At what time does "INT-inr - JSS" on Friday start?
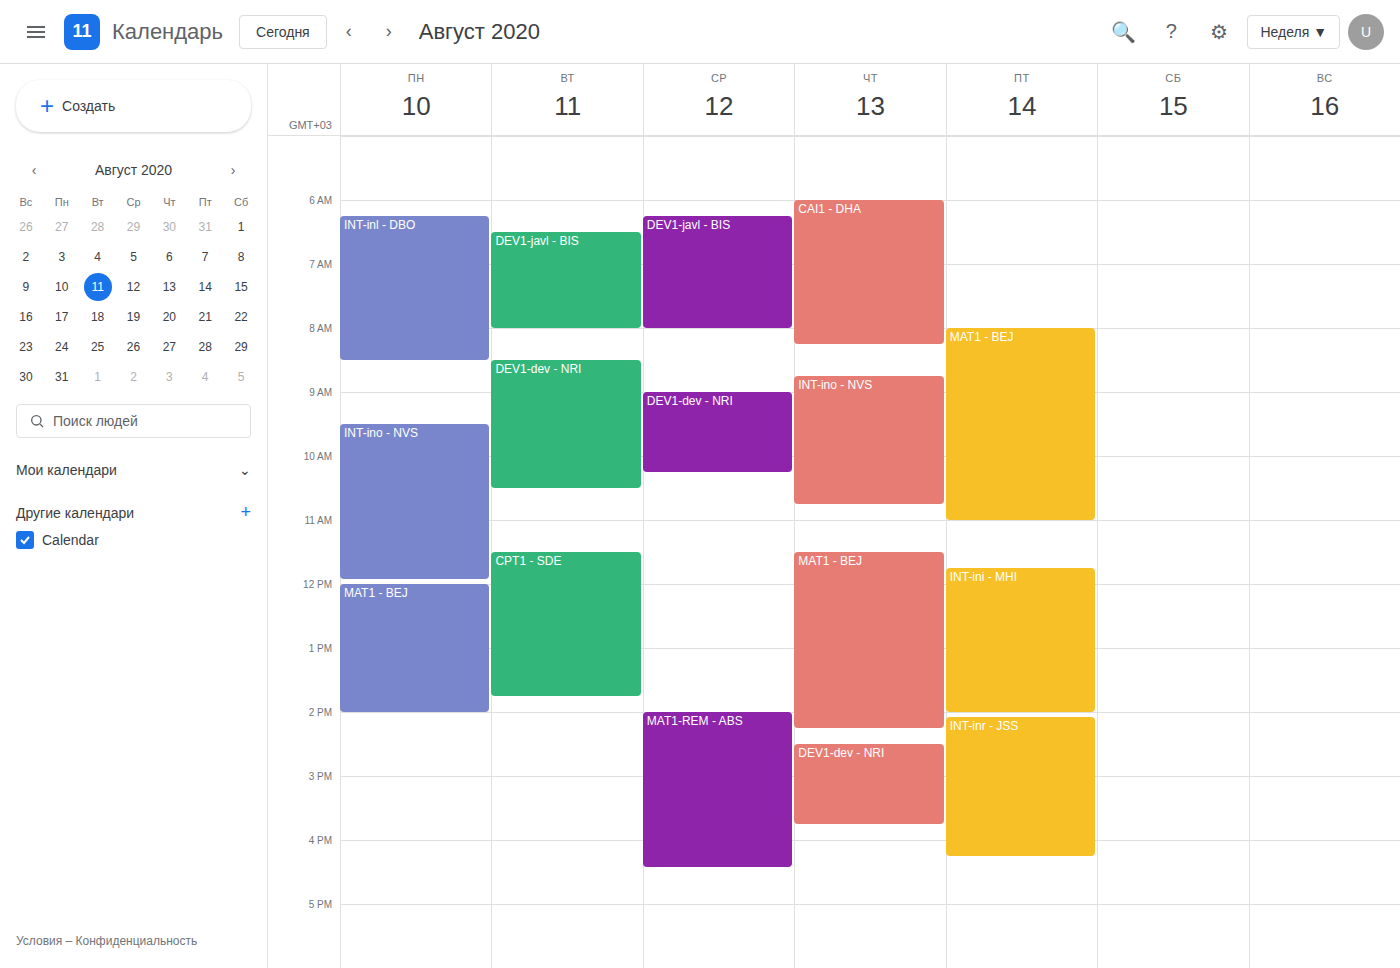
2:05 PM